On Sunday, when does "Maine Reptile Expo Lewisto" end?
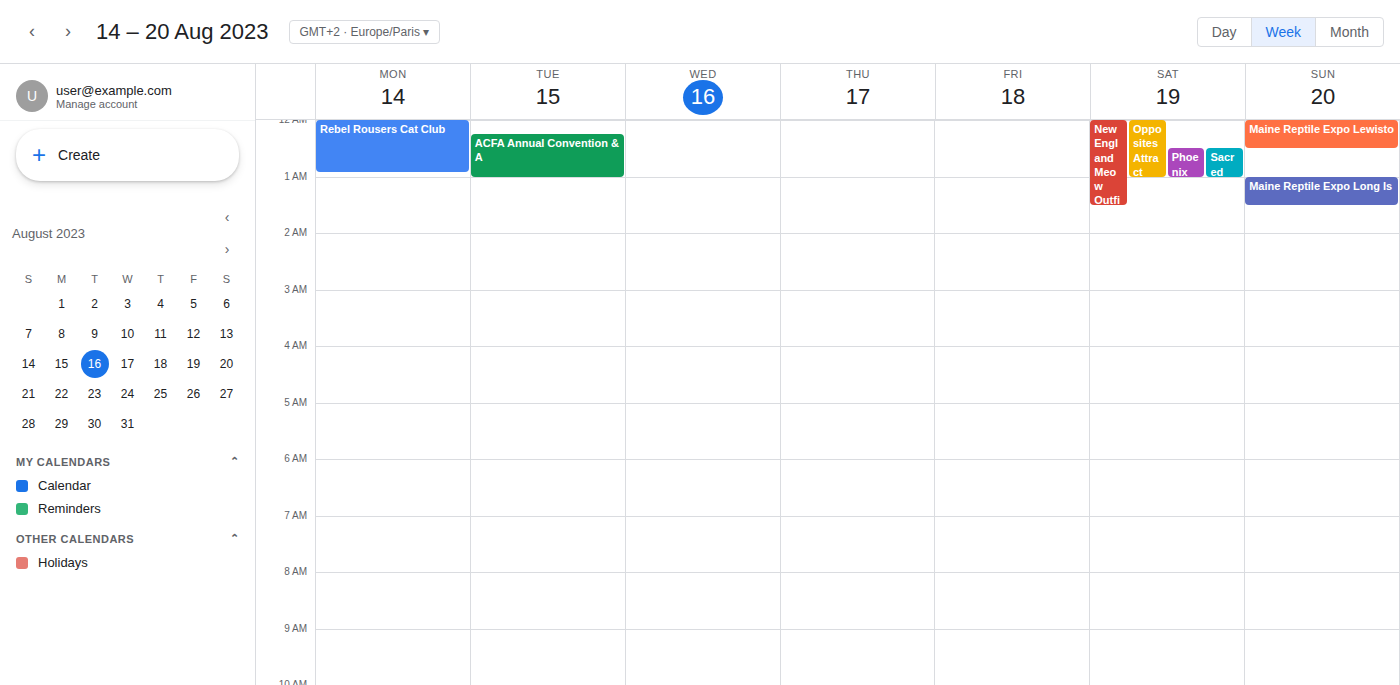
12:30 AM